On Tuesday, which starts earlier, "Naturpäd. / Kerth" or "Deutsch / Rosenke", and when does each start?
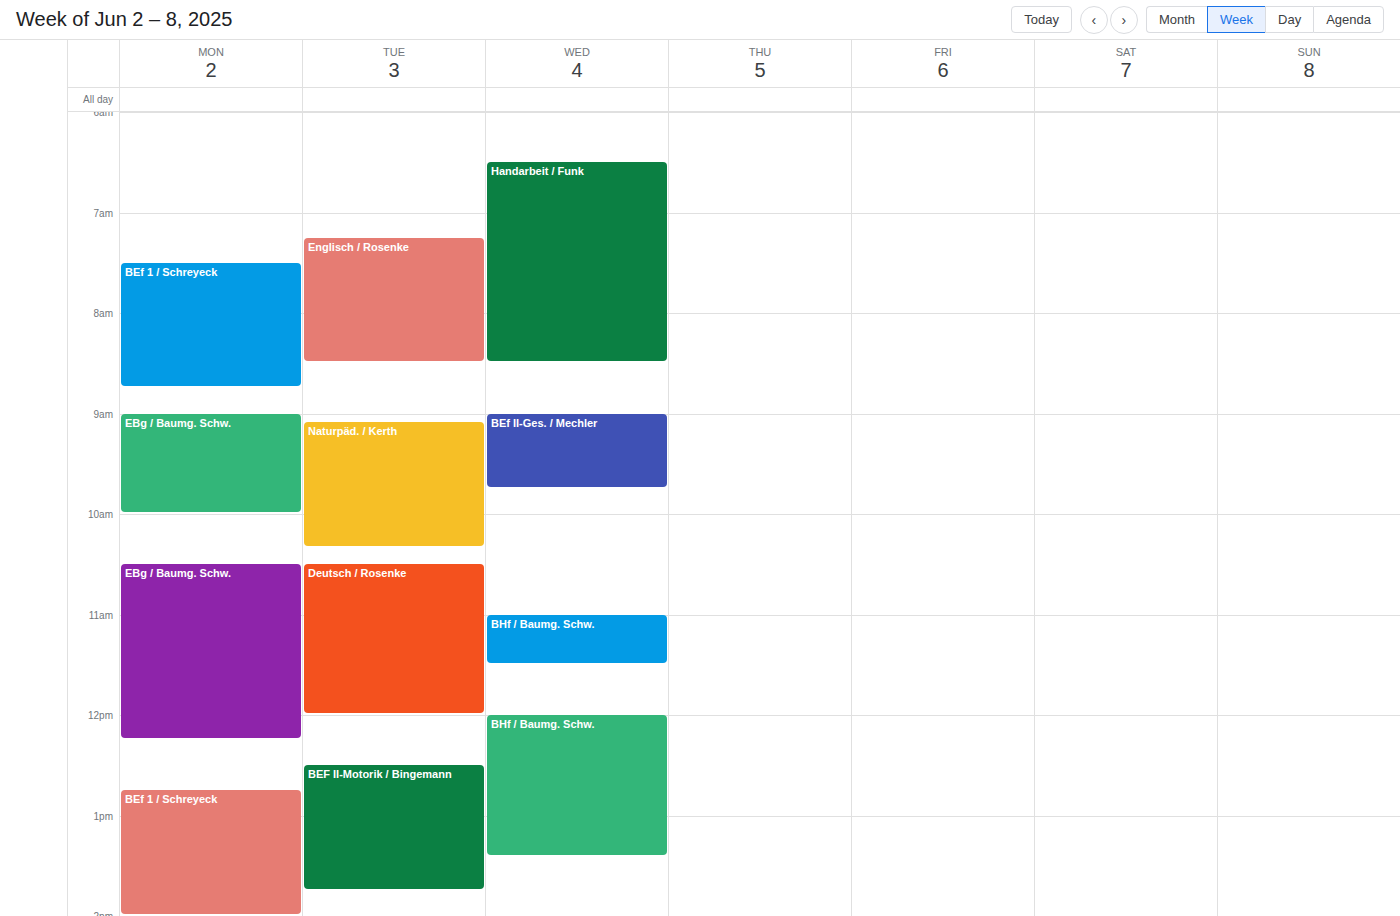
"Naturpäd. / Kerth" 9:05 AM; "Deutsch / Rosenke" 10:30 AM.